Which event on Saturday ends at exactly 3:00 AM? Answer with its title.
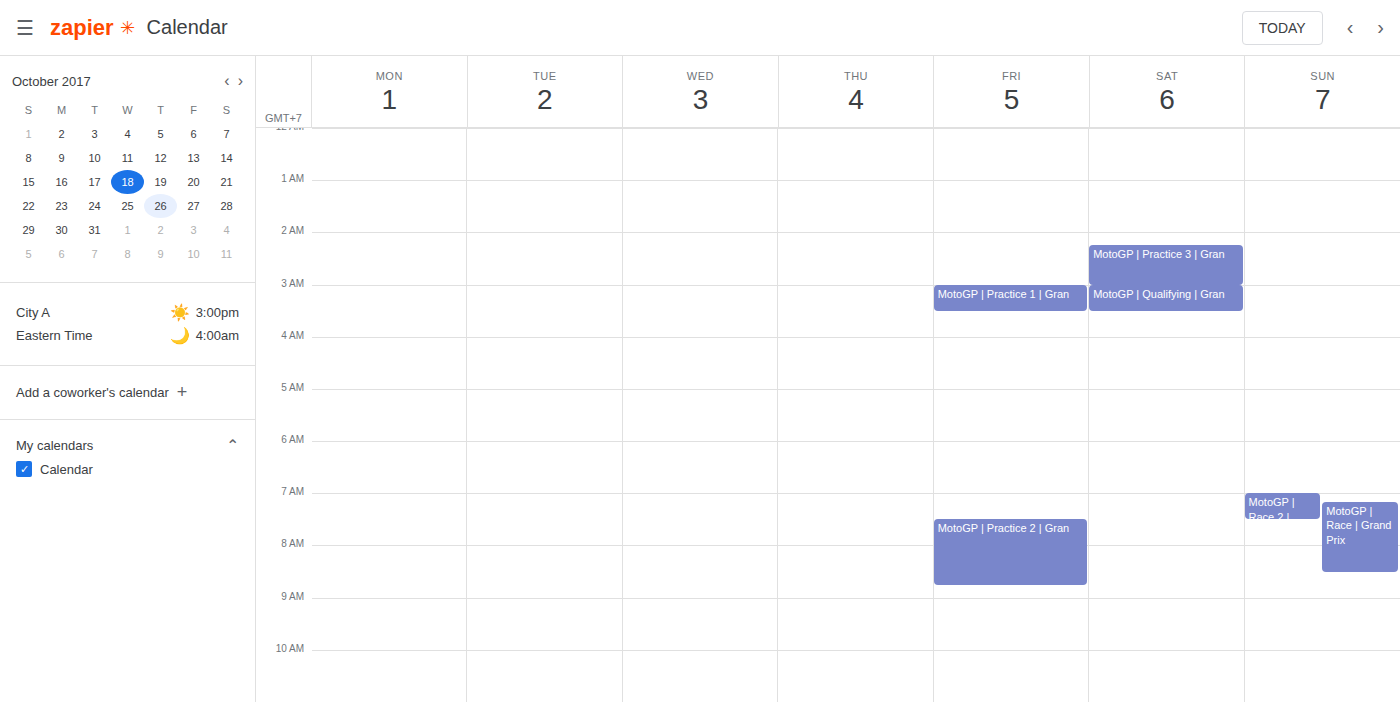
"MotoGP | Practice 3 | Gran"